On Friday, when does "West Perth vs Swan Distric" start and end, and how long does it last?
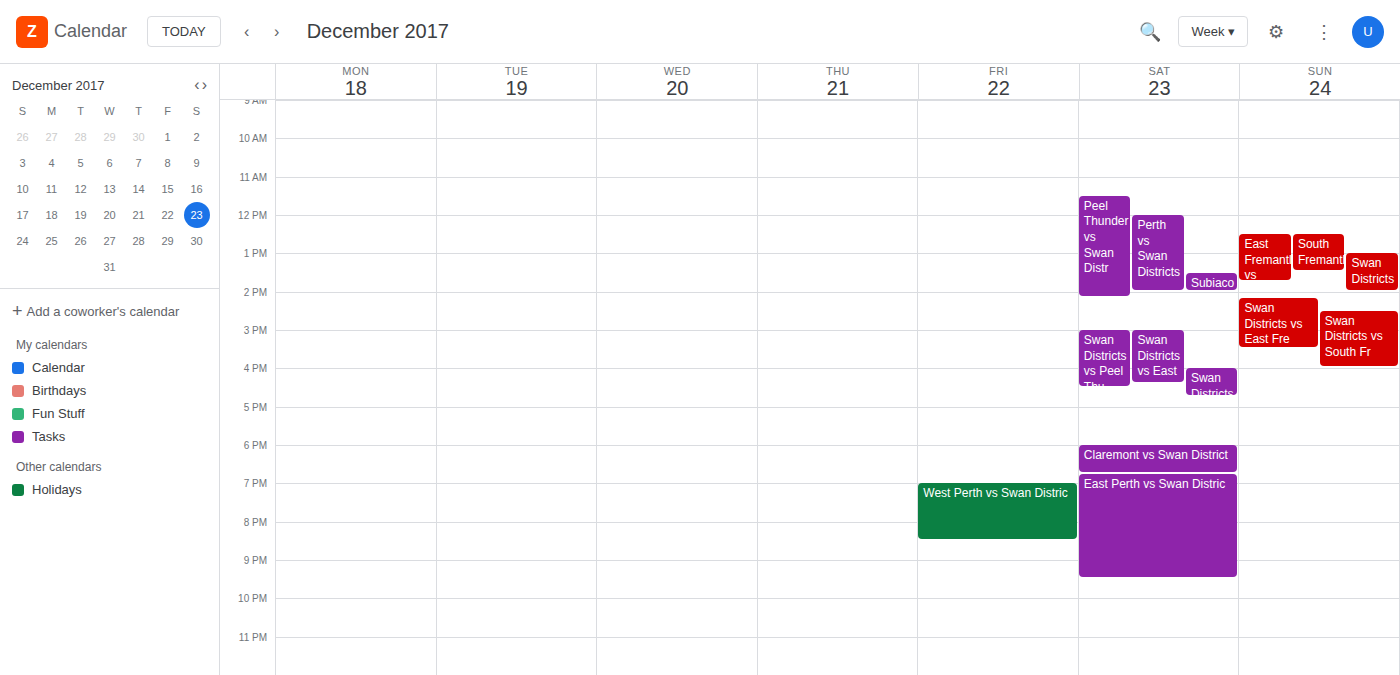
7:00 PM to 8:30 PM, 1 hour 30 minutes